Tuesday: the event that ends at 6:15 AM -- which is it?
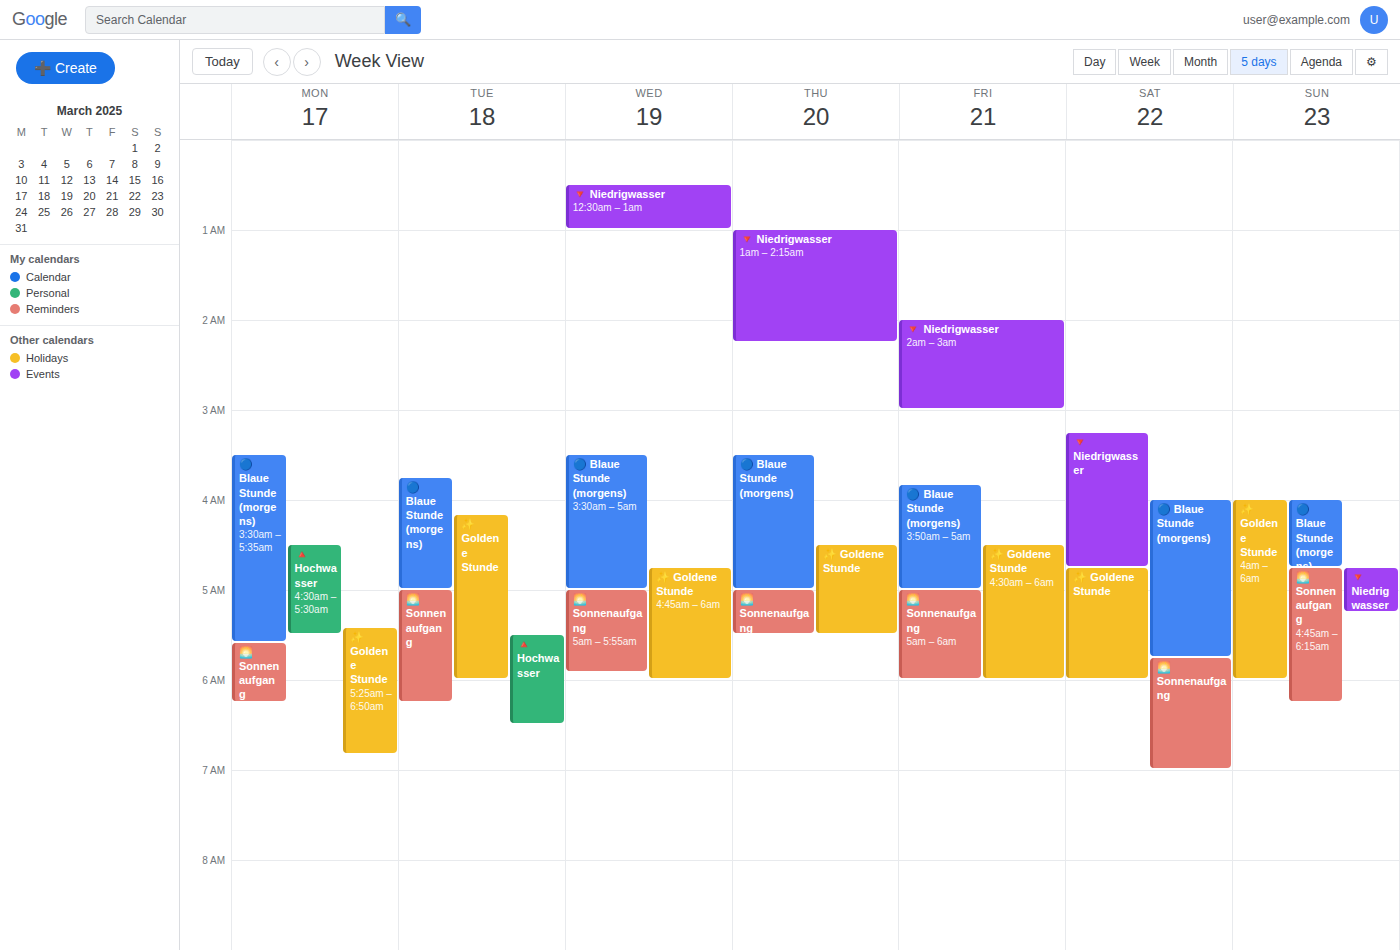
"🌅 Sonnenaufgang"